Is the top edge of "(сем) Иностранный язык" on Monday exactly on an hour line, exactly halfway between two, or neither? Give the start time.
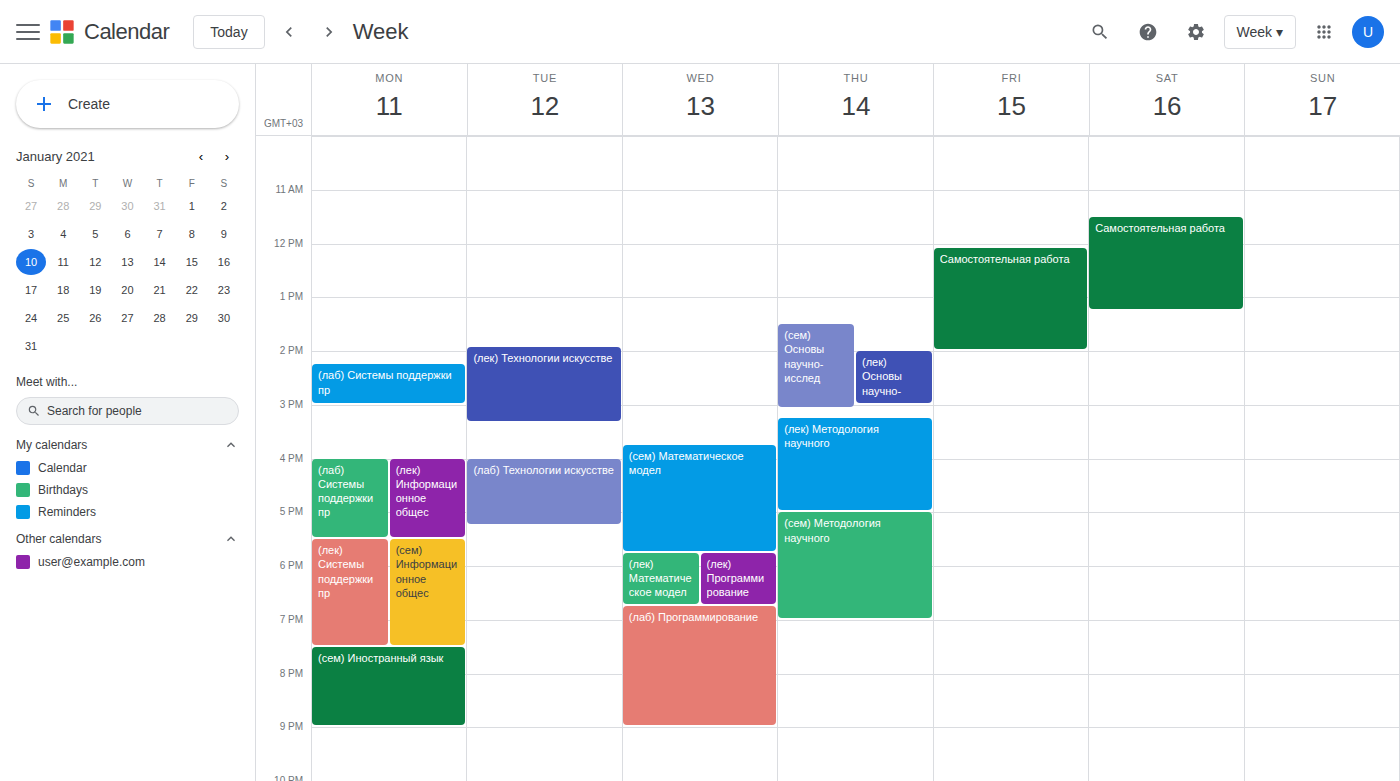
7:30 PM -- halfway between the 7 PM and 8 PM lines.